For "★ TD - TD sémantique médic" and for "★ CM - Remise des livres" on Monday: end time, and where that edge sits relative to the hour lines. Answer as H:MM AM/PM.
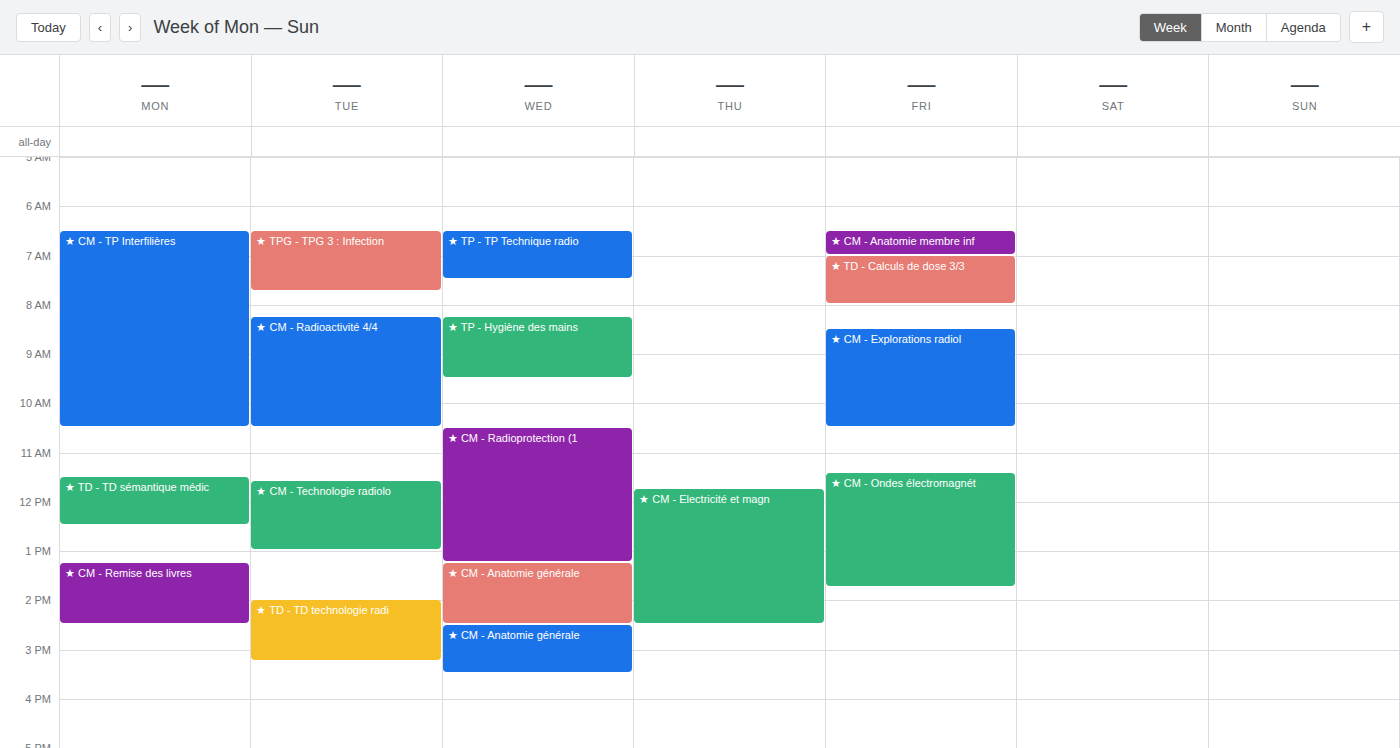
"★ TD - TD sémantique médic": 12:30 PM, halfway between the 12 PM and 1 PM lines. "★ CM - Remise des livres": 2:30 PM, halfway between the 2 PM and 3 PM lines.